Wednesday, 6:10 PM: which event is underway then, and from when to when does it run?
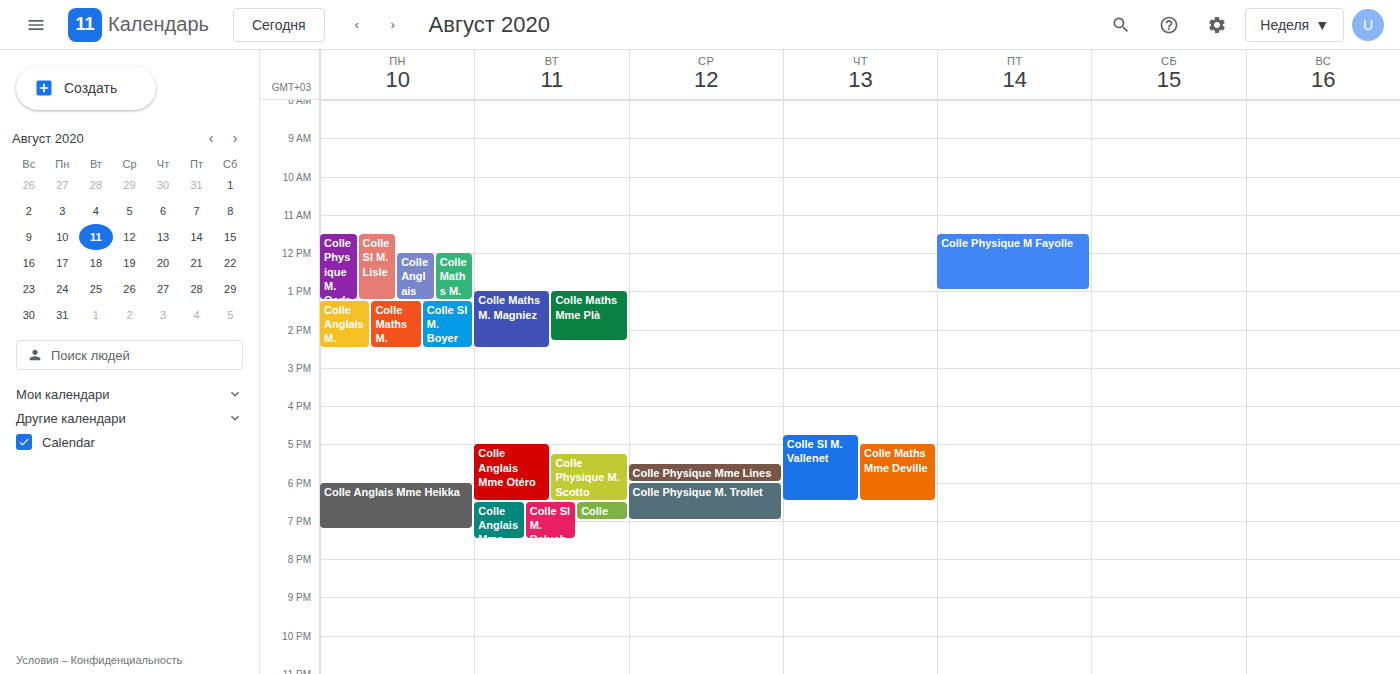
"Colle Physique M. Trollet", 6:00 PM to 7:00 PM